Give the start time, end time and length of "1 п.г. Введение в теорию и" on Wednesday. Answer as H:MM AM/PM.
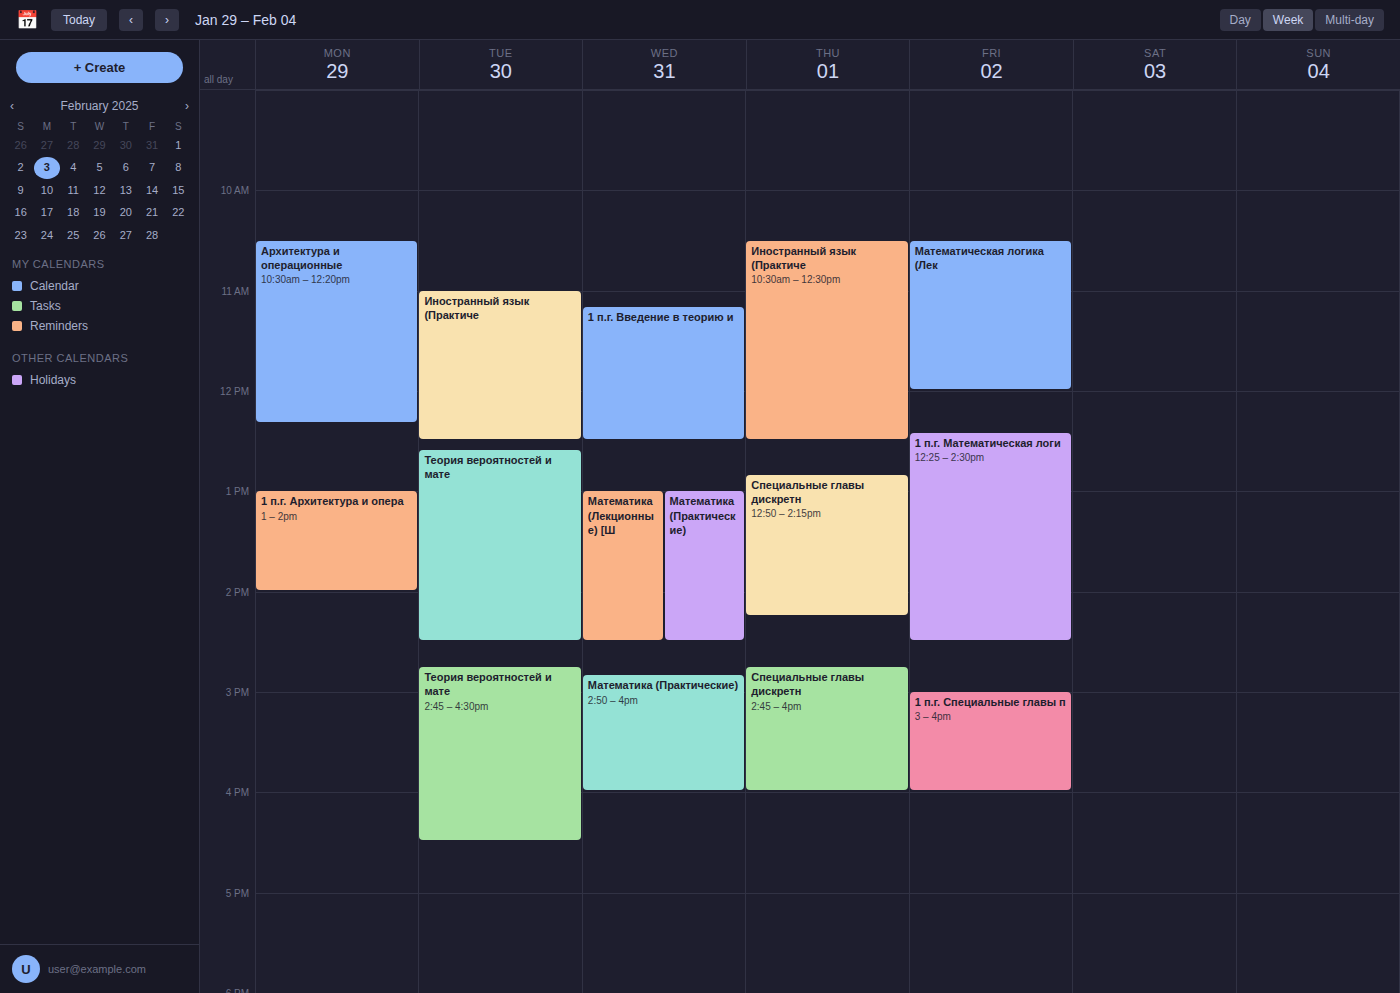
11:10 AM to 12:30 PM, 1 hour 20 minutes